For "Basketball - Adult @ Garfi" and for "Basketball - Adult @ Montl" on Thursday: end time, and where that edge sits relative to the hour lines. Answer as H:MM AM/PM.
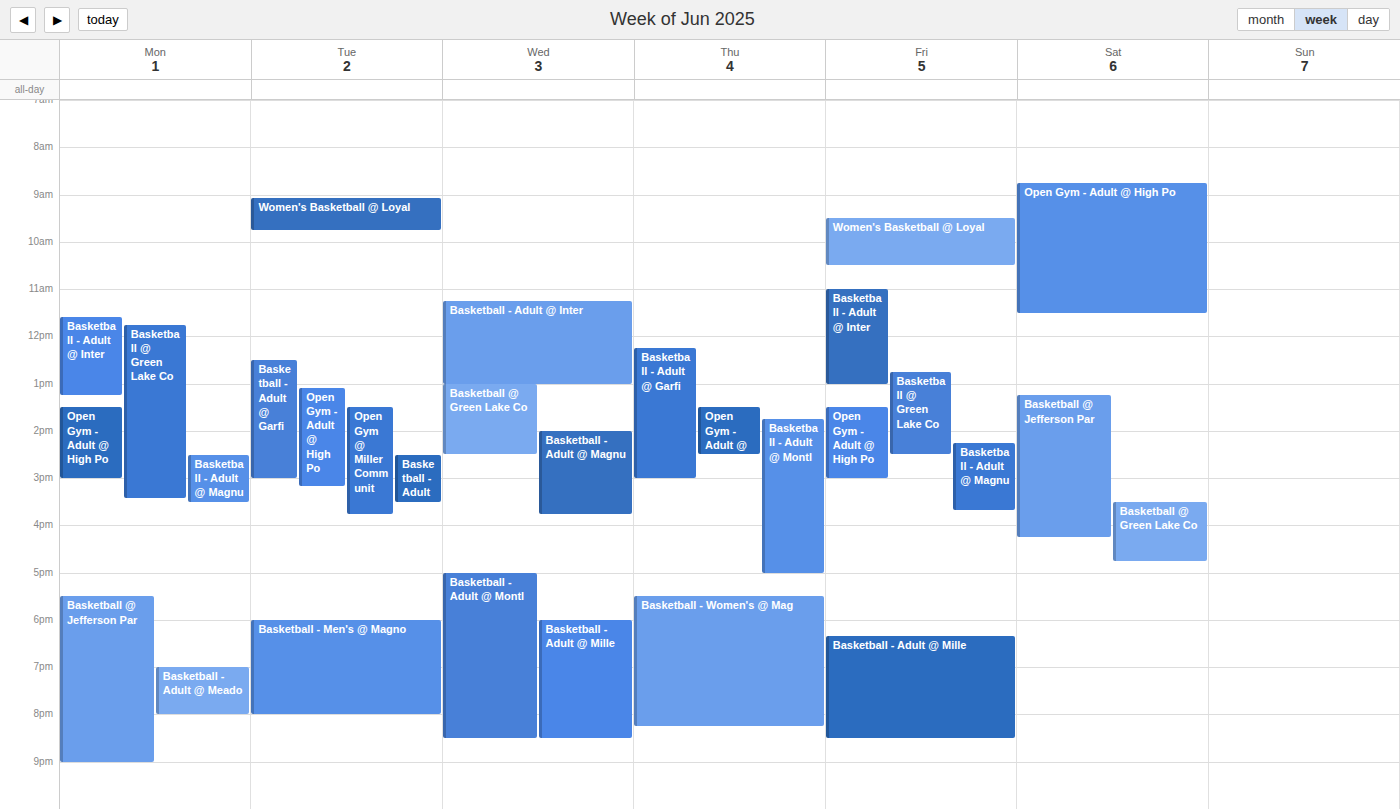
"Basketball - Adult @ Garfi": 3:00 PM, exactly on the 3 PM line. "Basketball - Adult @ Montl": 5:00 PM, exactly on the 5 PM line.